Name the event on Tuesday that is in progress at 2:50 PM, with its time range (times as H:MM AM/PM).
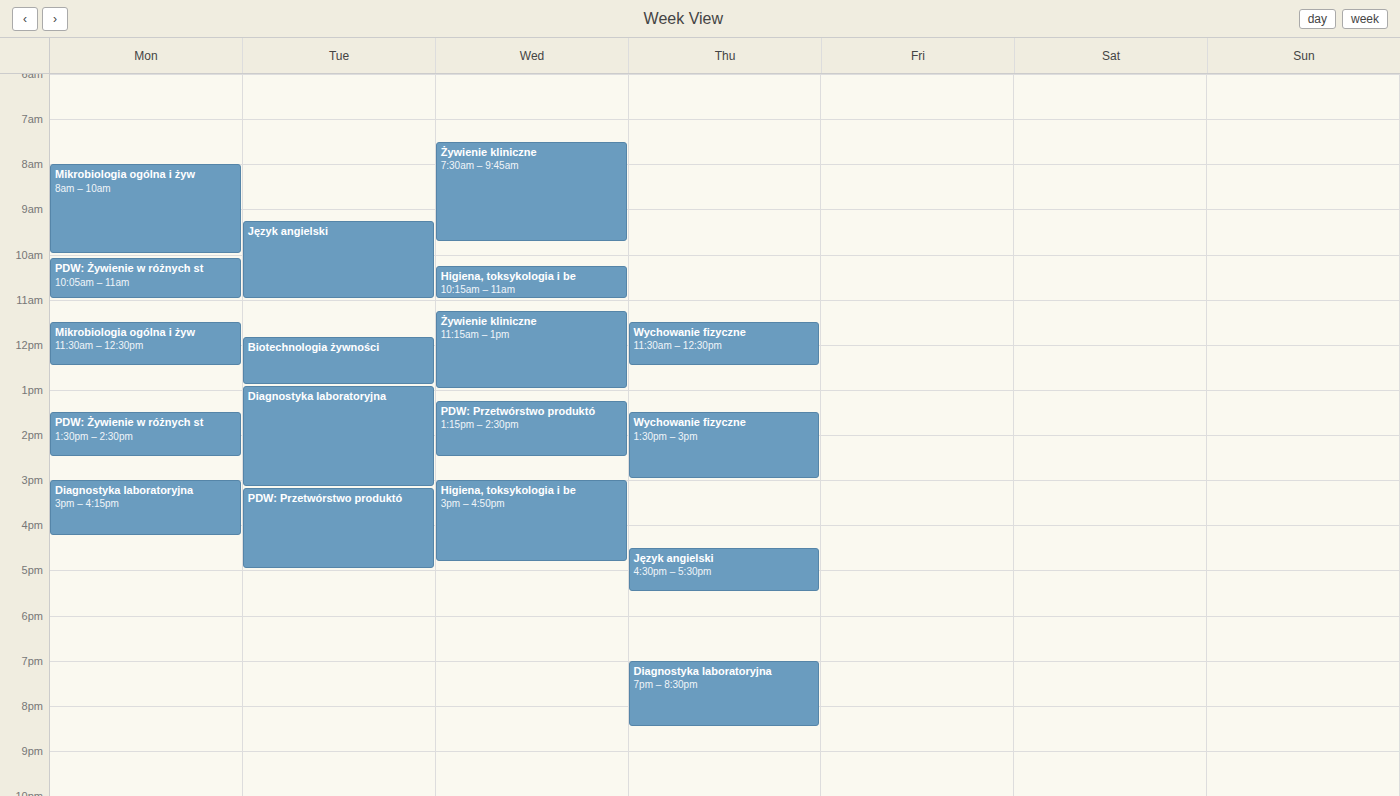
"Diagnostyka laboratoryjna", 12:55 PM to 3:10 PM